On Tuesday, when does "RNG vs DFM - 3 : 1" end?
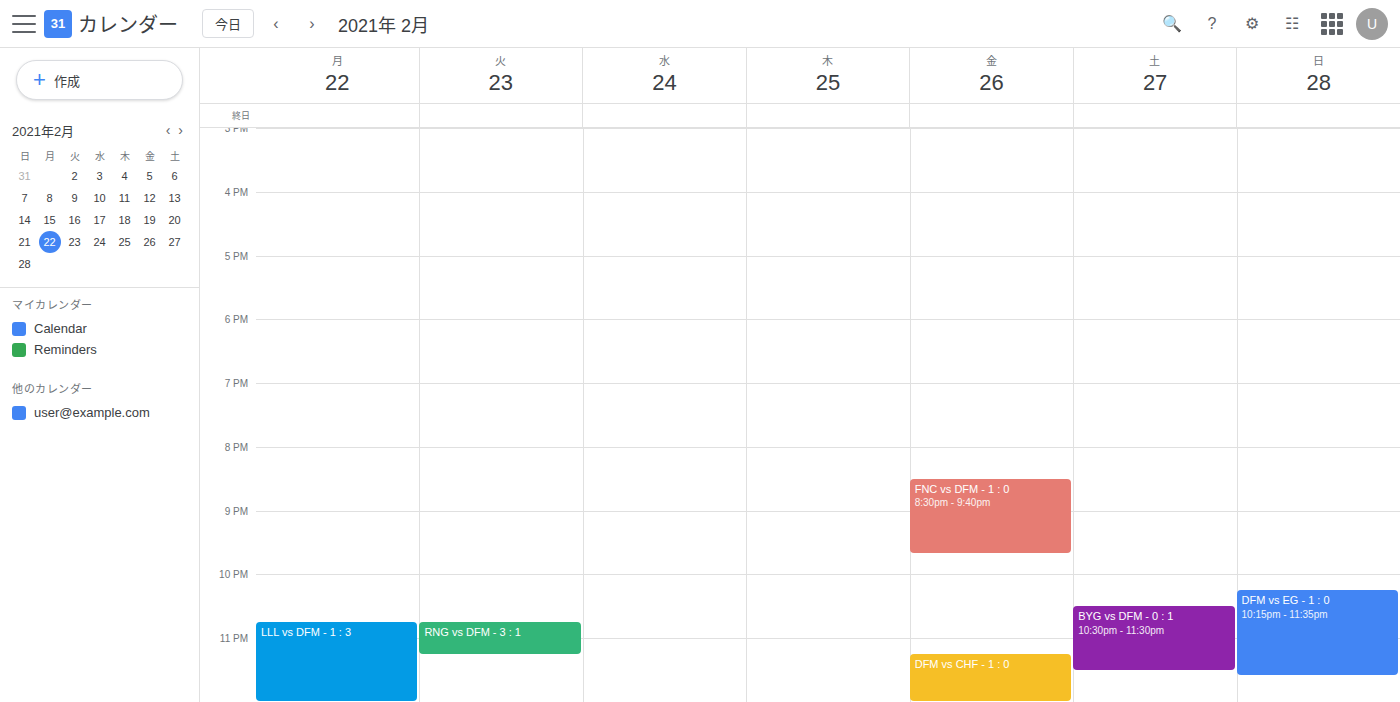
11:15 PM